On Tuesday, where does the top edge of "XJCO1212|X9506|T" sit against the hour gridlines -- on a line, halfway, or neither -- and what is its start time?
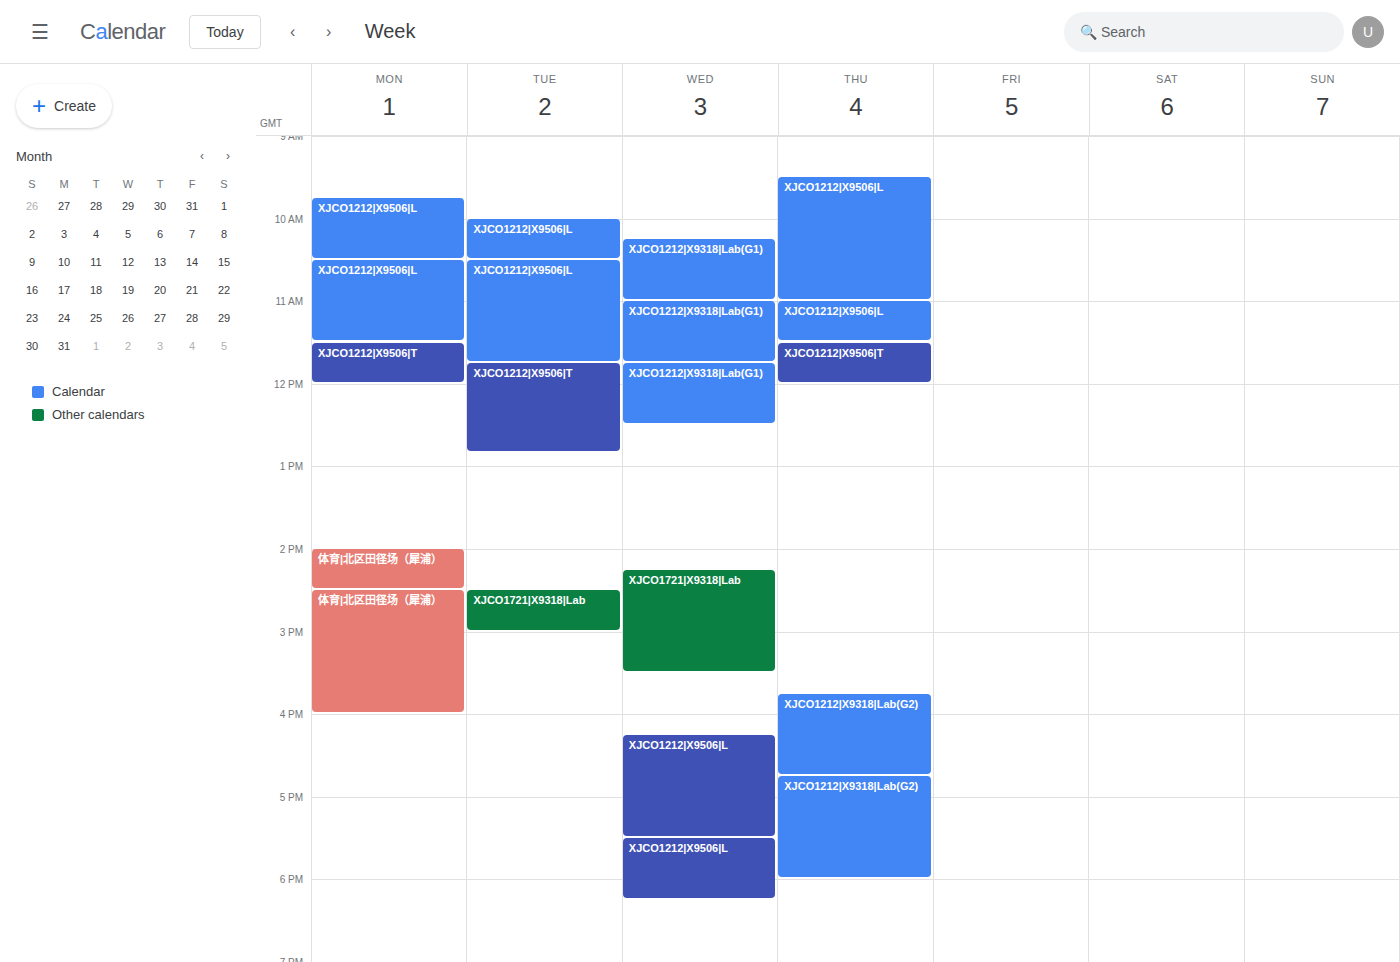
11:45 AM -- neither: three quarters of the way from the 11 AM line to the 12 PM line.